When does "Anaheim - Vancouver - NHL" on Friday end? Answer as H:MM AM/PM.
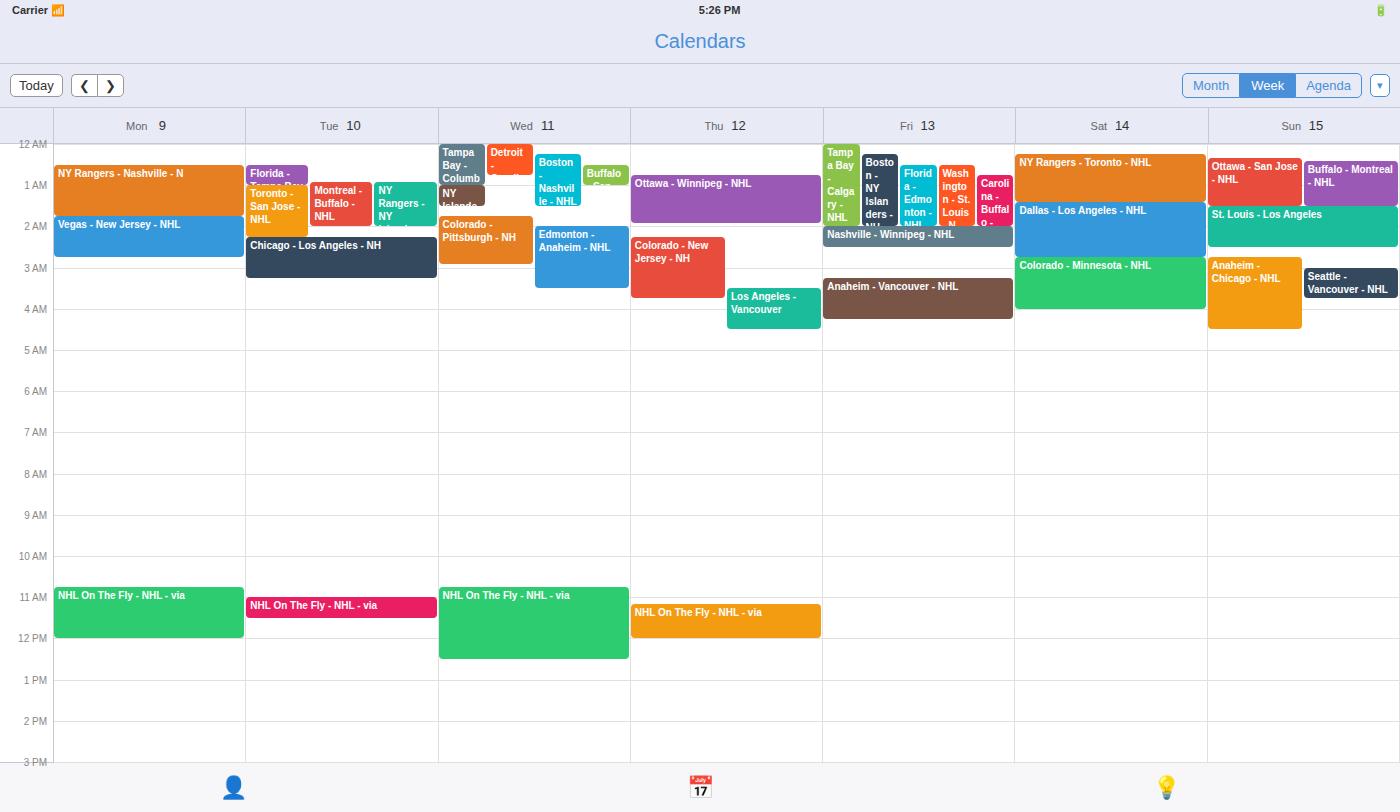
4:15 AM